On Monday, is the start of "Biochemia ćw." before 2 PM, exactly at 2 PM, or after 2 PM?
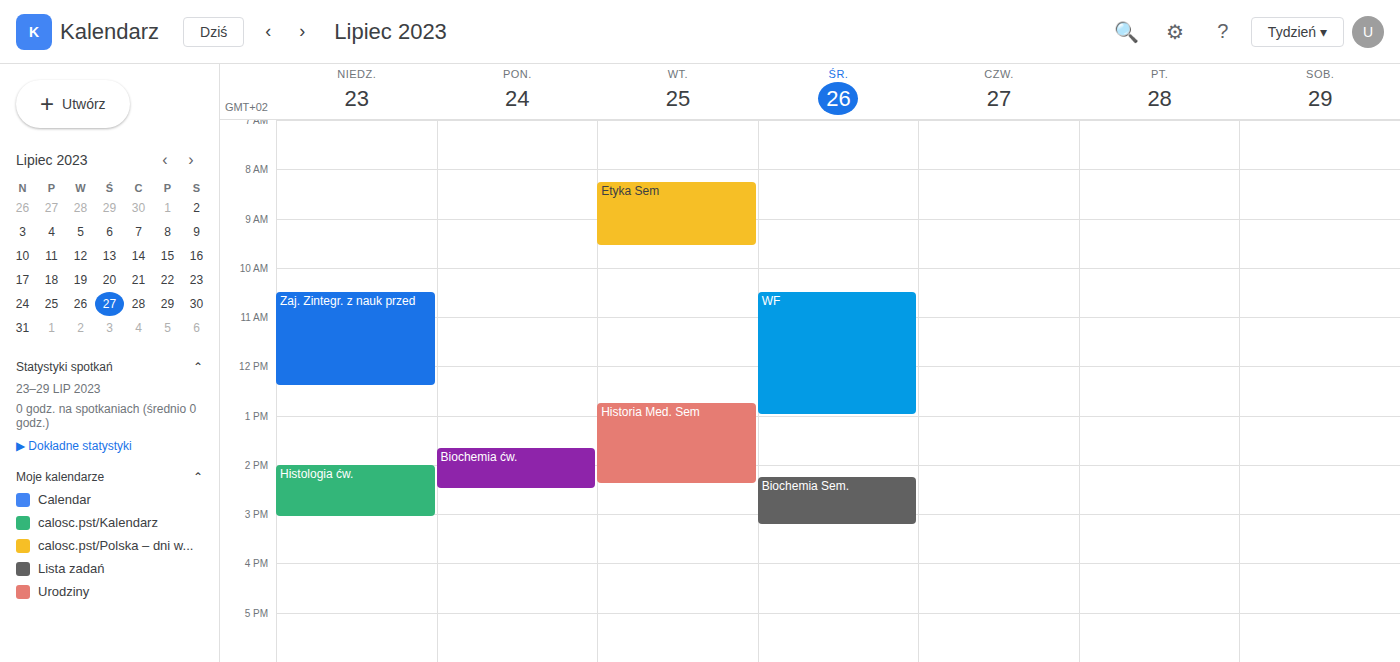
1:40 PM -- before 2 PM, 20 minutes above the 2 PM line.